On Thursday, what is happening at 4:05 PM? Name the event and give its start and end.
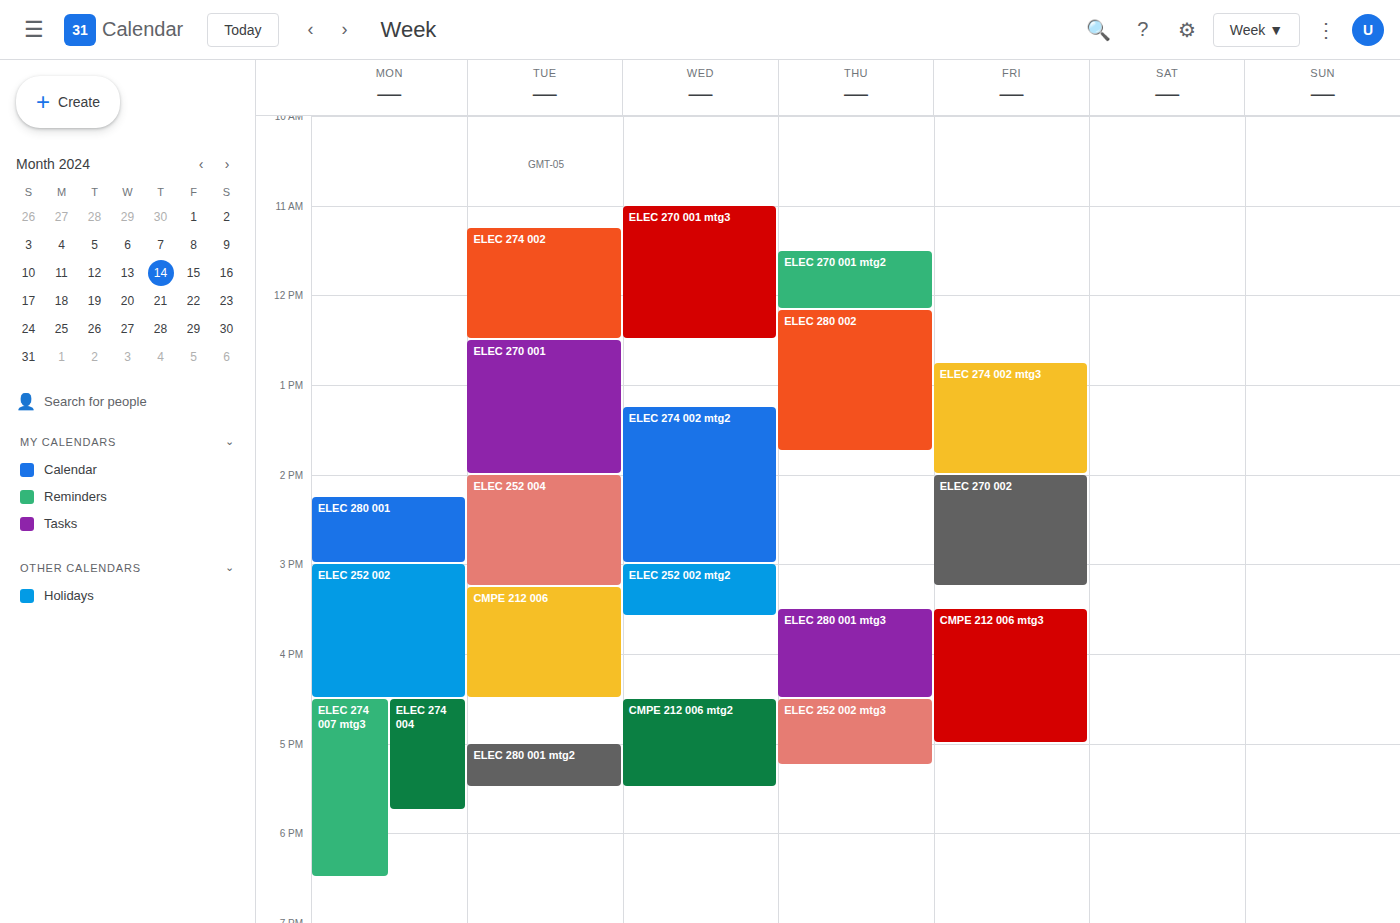
"ELEC 280 001 mtg3", 3:30 PM to 4:30 PM